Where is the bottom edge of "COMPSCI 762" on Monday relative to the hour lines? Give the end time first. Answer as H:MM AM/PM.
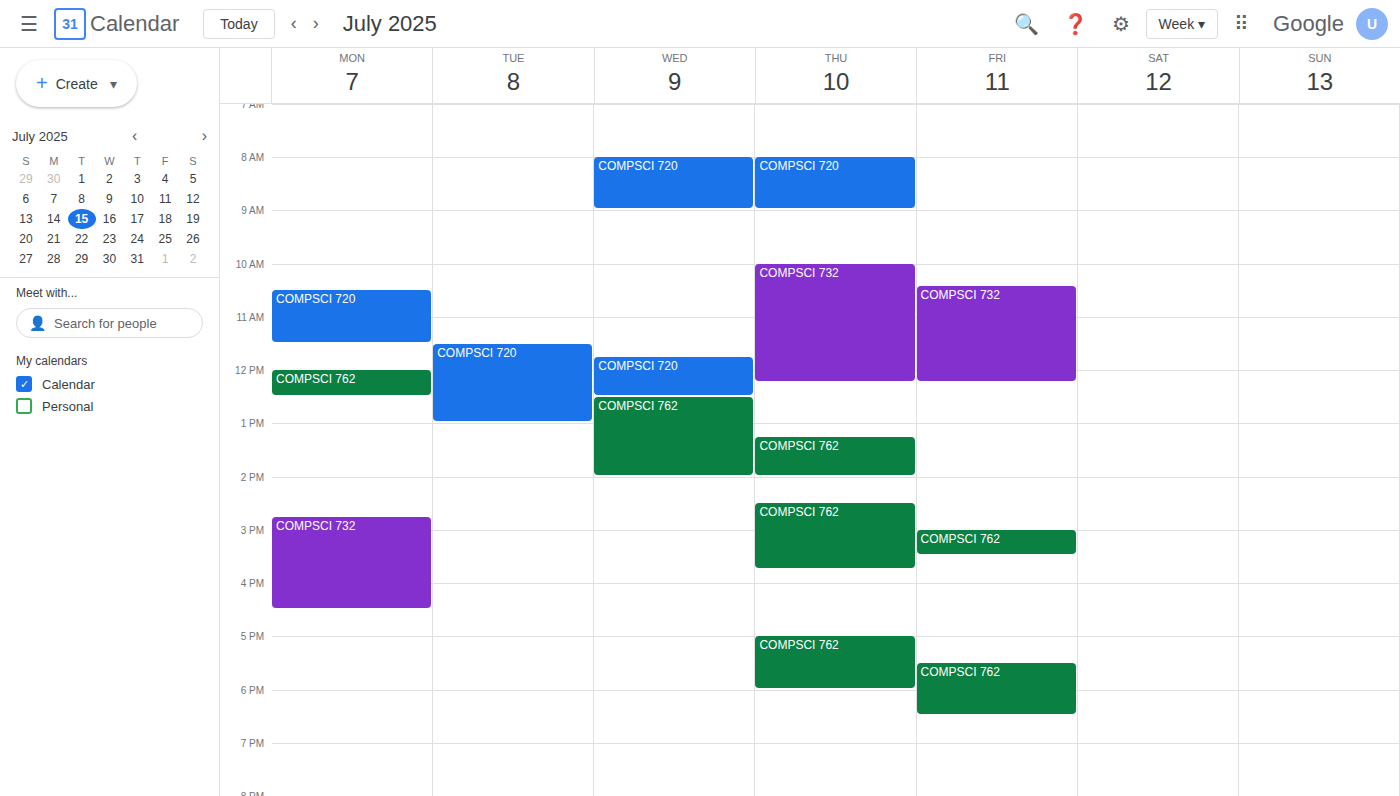
12:30 PM -- halfway between the 12 PM and 1 PM lines.